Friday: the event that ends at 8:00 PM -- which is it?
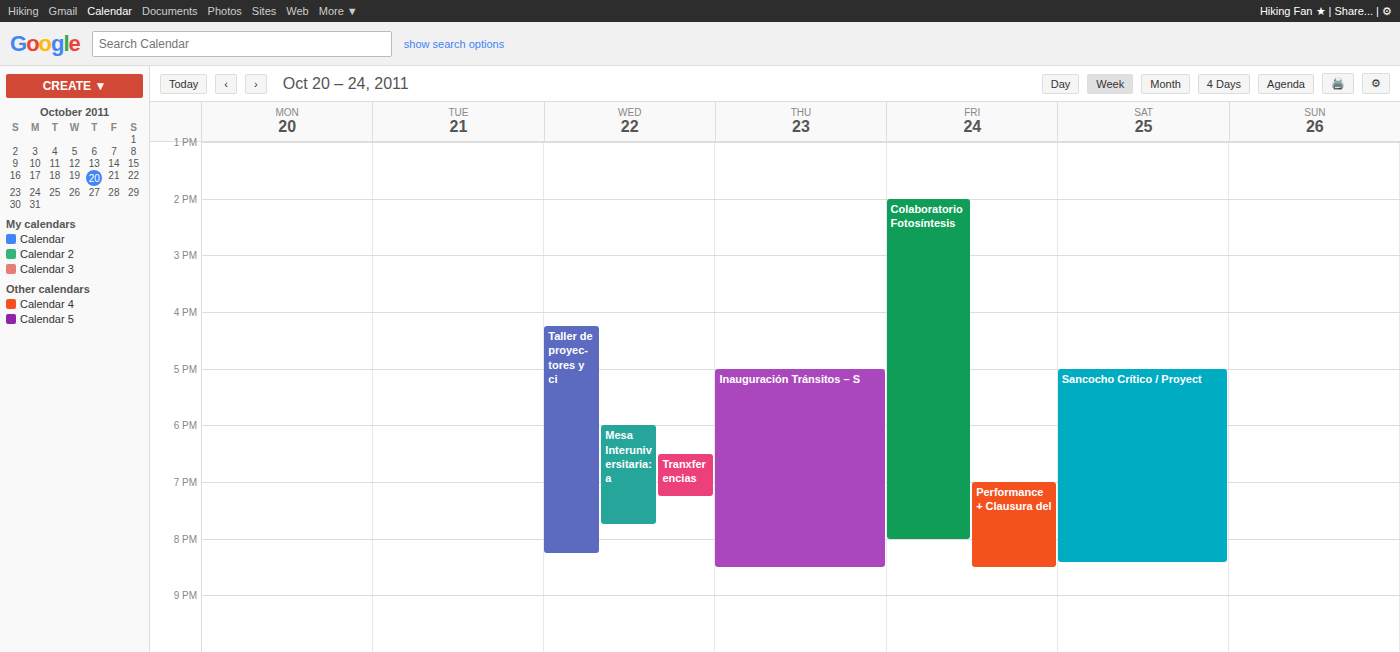
"Colaboratorio Fotosíntesis"